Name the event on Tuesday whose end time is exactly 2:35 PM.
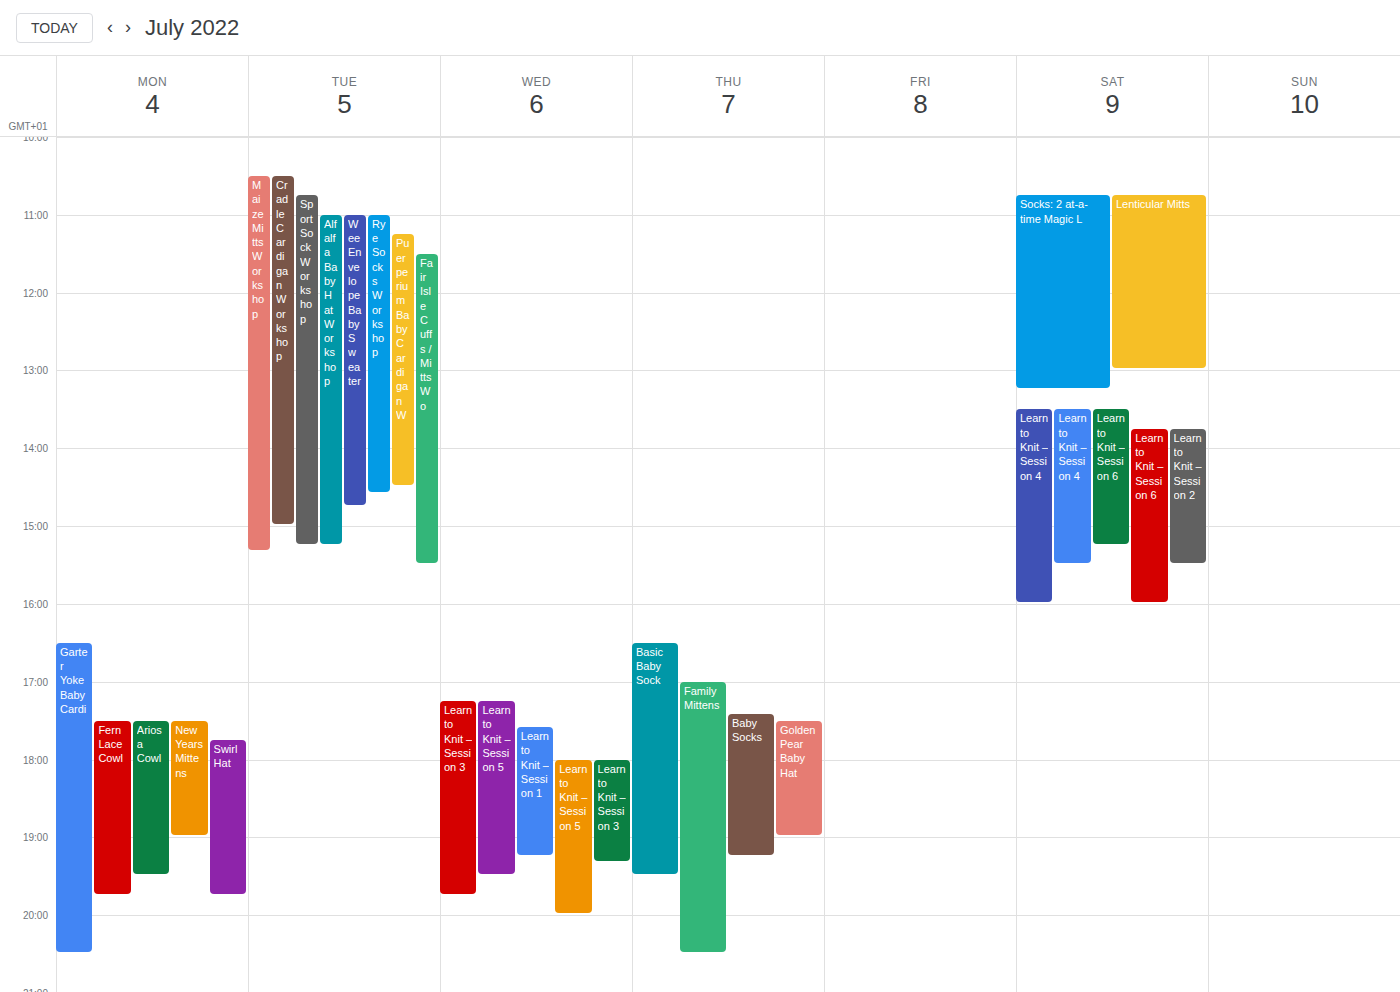
"Rye Socks Workshop"